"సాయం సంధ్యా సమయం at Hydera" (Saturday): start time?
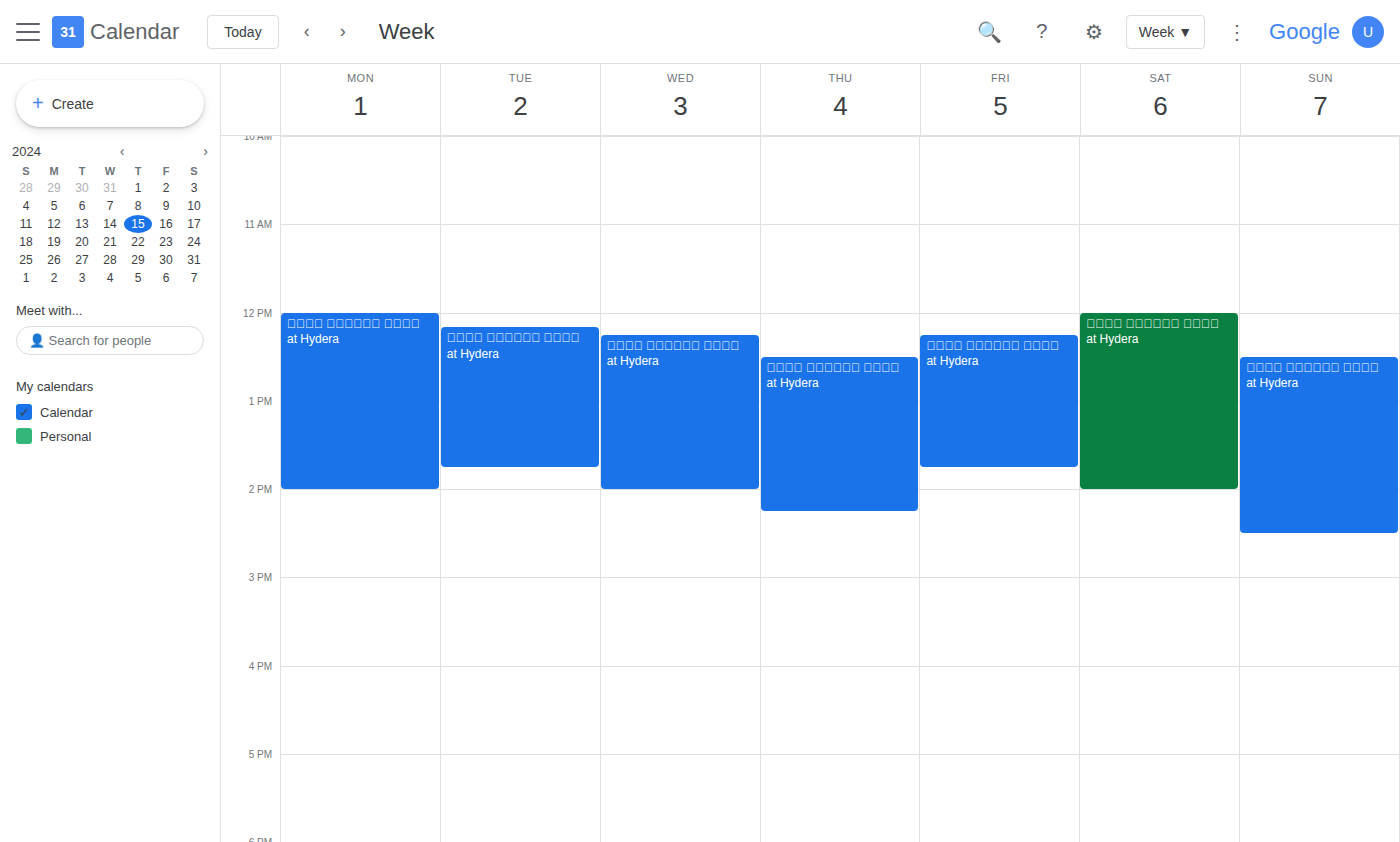
12:00 PM